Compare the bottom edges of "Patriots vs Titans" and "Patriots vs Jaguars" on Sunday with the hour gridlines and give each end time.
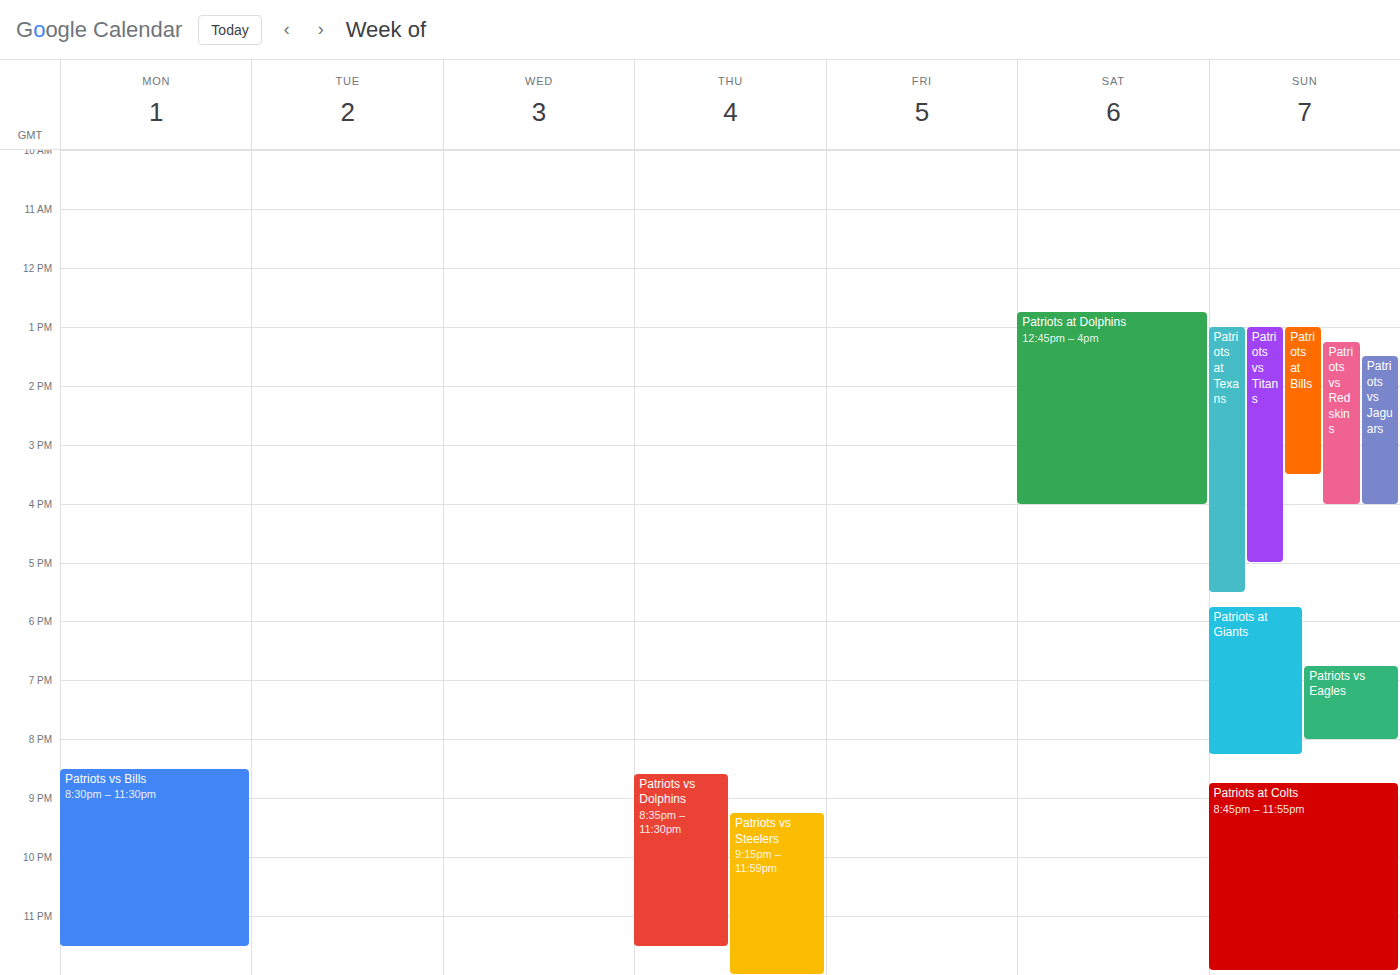
"Patriots vs Titans": 5:00 PM, exactly on the 5 PM line. "Patriots vs Jaguars": 4:00 PM, exactly on the 4 PM line.